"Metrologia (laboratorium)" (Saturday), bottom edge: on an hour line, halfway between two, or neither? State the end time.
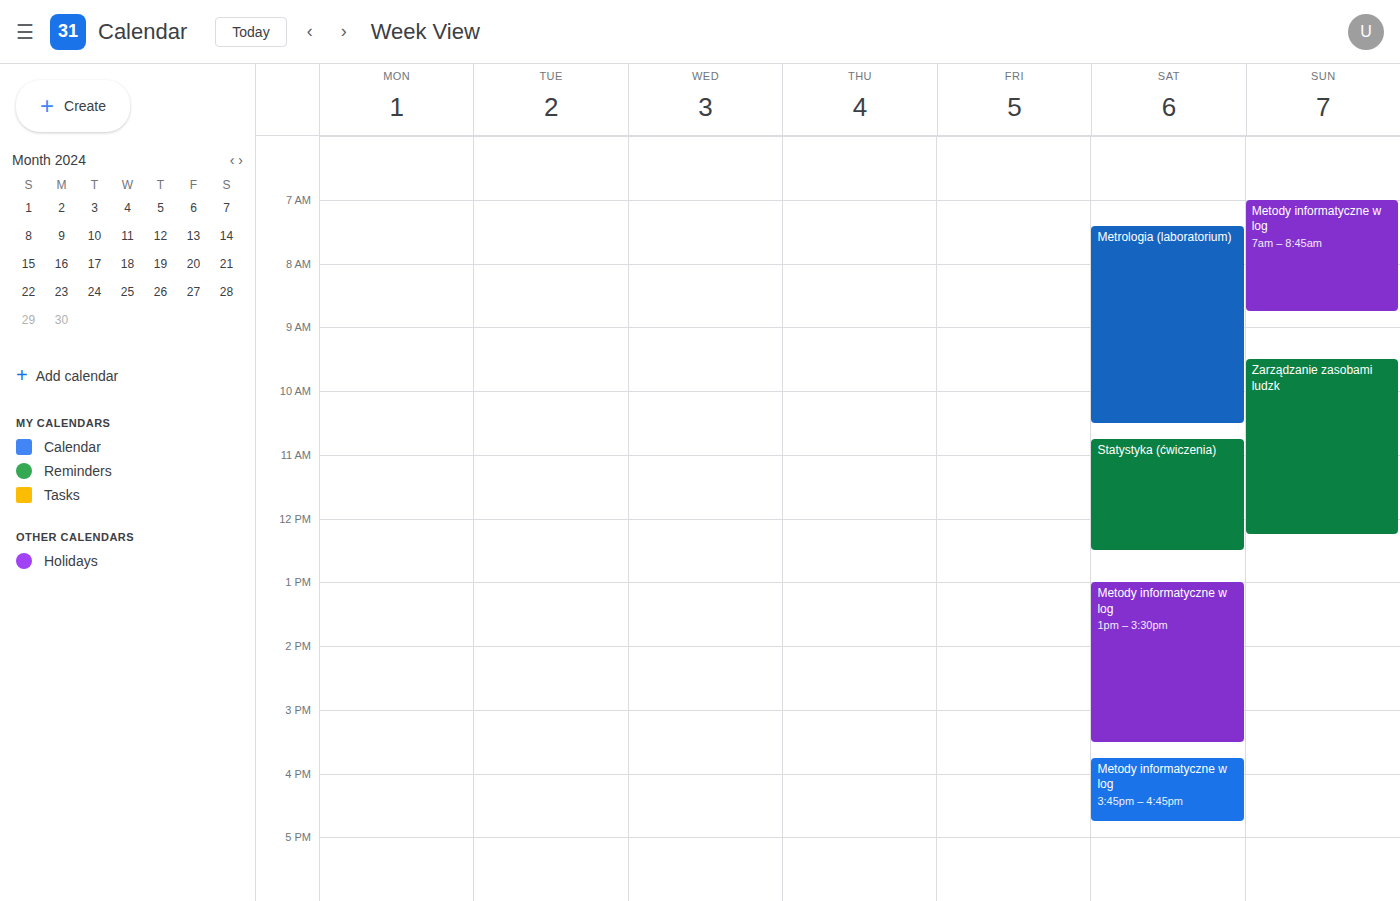
10:30 AM -- halfway between the 10 AM and 11 AM lines.